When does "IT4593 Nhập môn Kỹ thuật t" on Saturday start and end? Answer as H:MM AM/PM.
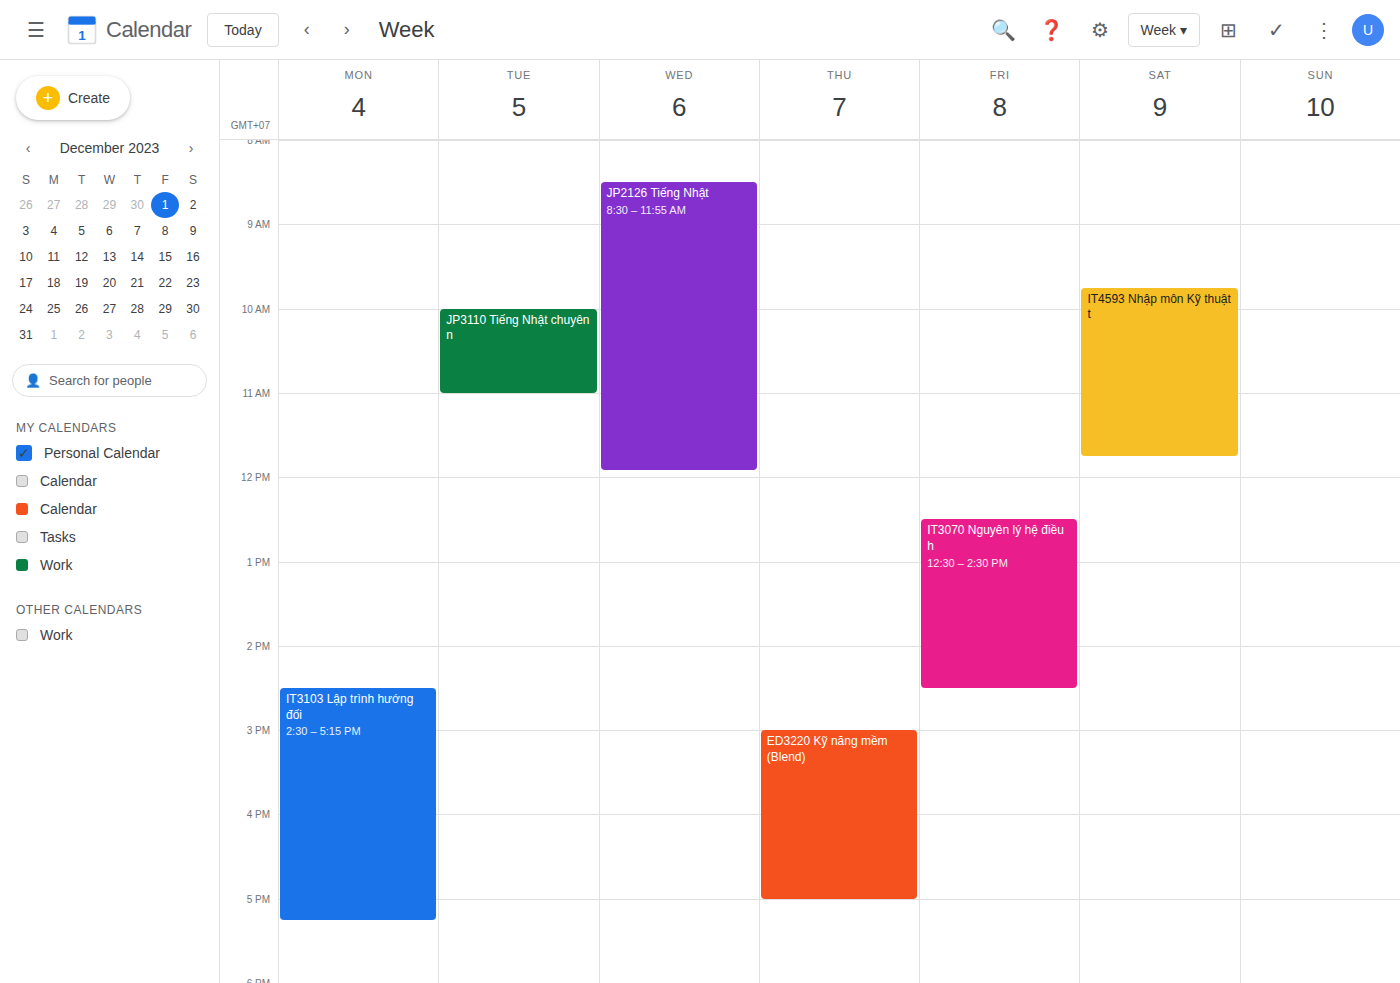
9:45 AM to 11:45 AM